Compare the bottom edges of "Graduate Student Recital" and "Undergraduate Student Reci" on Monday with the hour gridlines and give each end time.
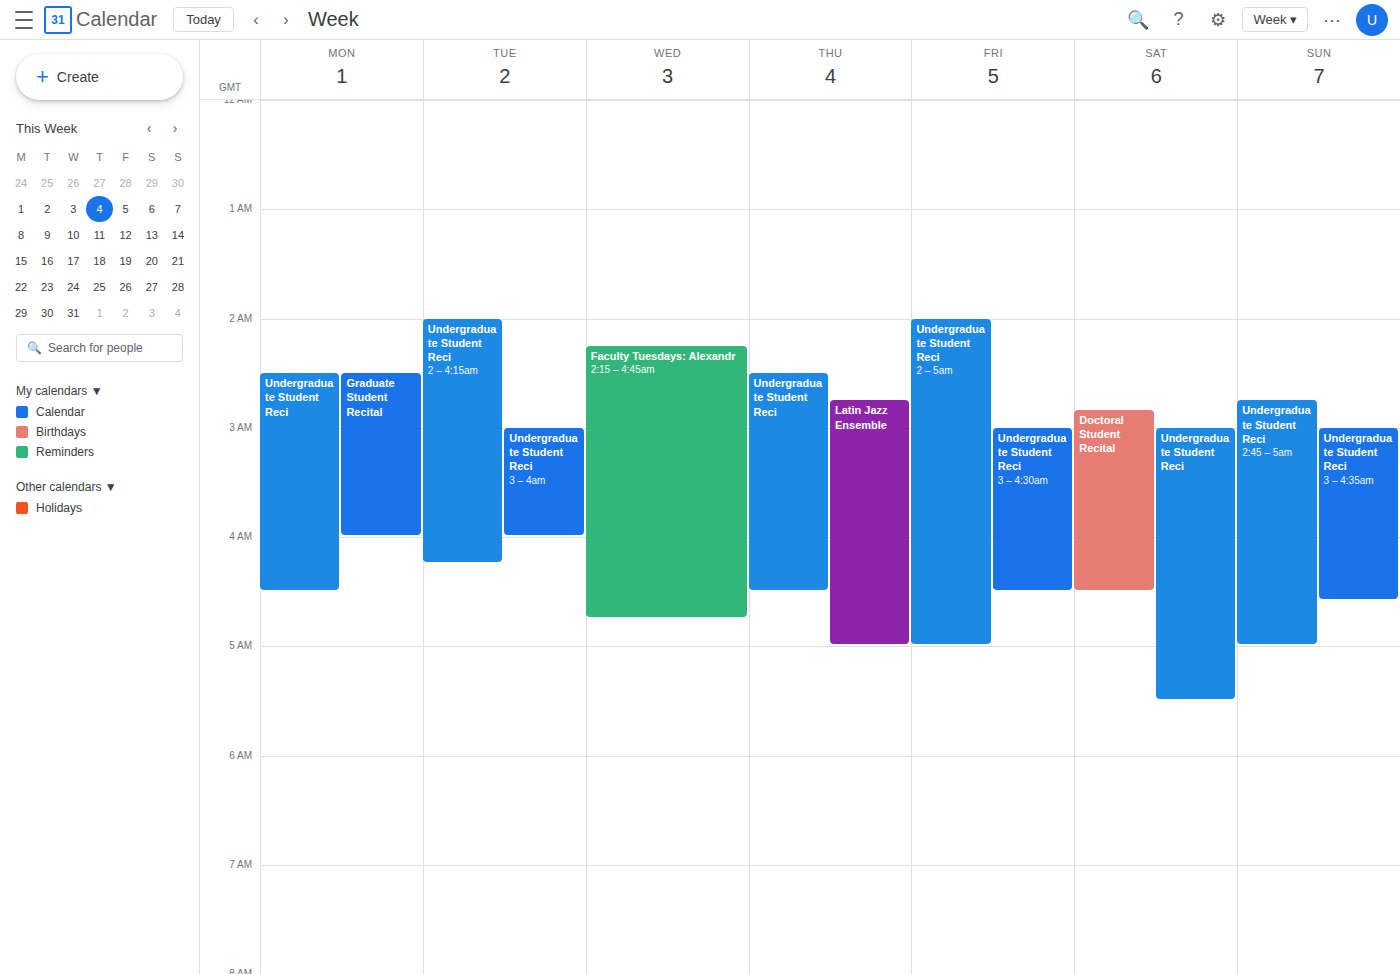
"Graduate Student Recital": 04:00, exactly on the 04:00 line. "Undergraduate Student Reci": 04:30, halfway between the 04:00 and 05:00 lines.